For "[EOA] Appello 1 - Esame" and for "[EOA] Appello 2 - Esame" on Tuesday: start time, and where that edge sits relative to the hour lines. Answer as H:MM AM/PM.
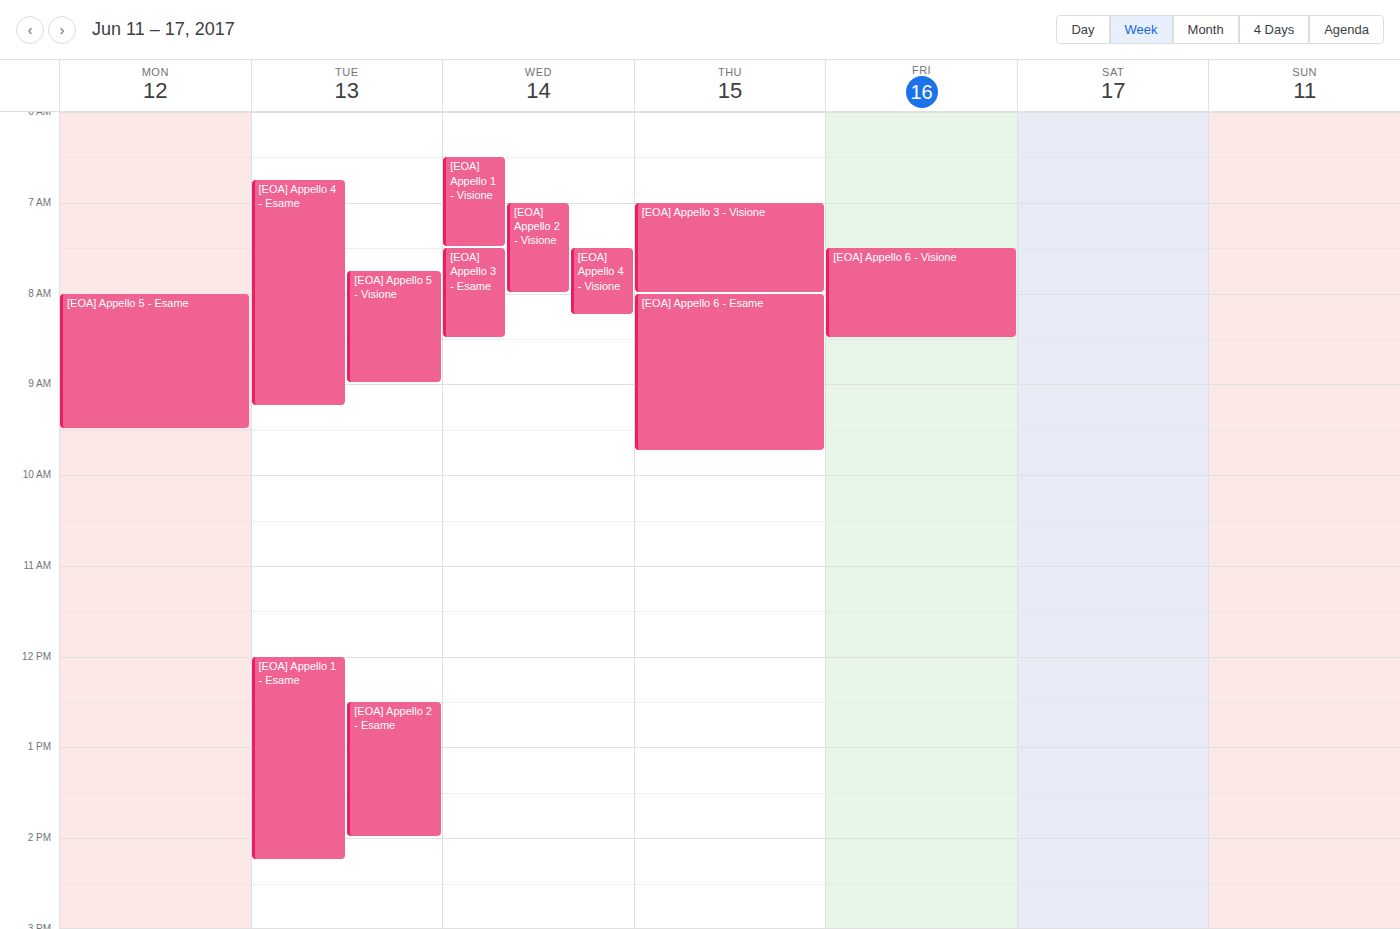
"[EOA] Appello 1 - Esame": 12:00 PM, exactly on the 12 PM line. "[EOA] Appello 2 - Esame": 12:30 PM, halfway between the 12 PM and 1 PM lines.